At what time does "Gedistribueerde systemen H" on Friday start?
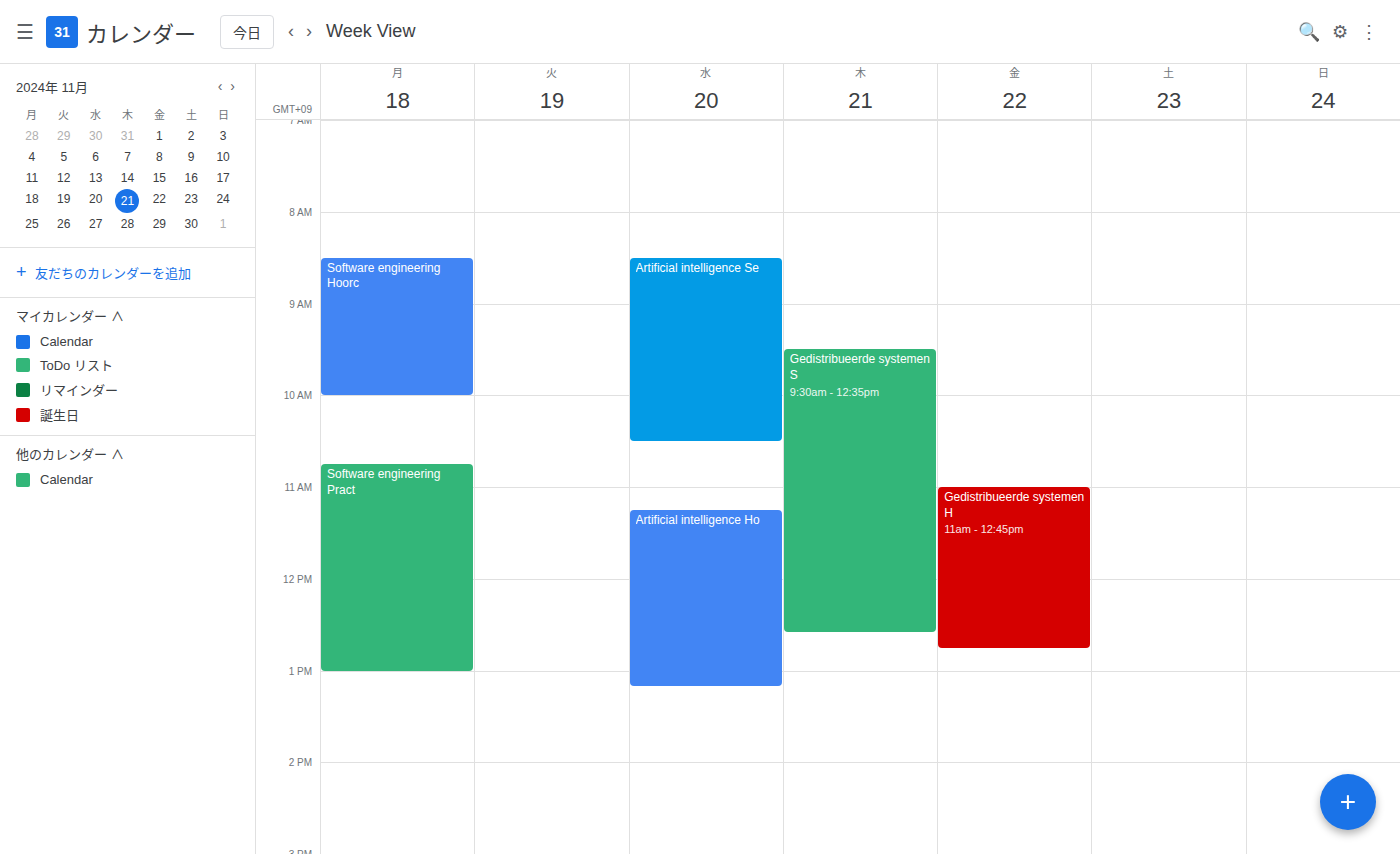
11:00 AM